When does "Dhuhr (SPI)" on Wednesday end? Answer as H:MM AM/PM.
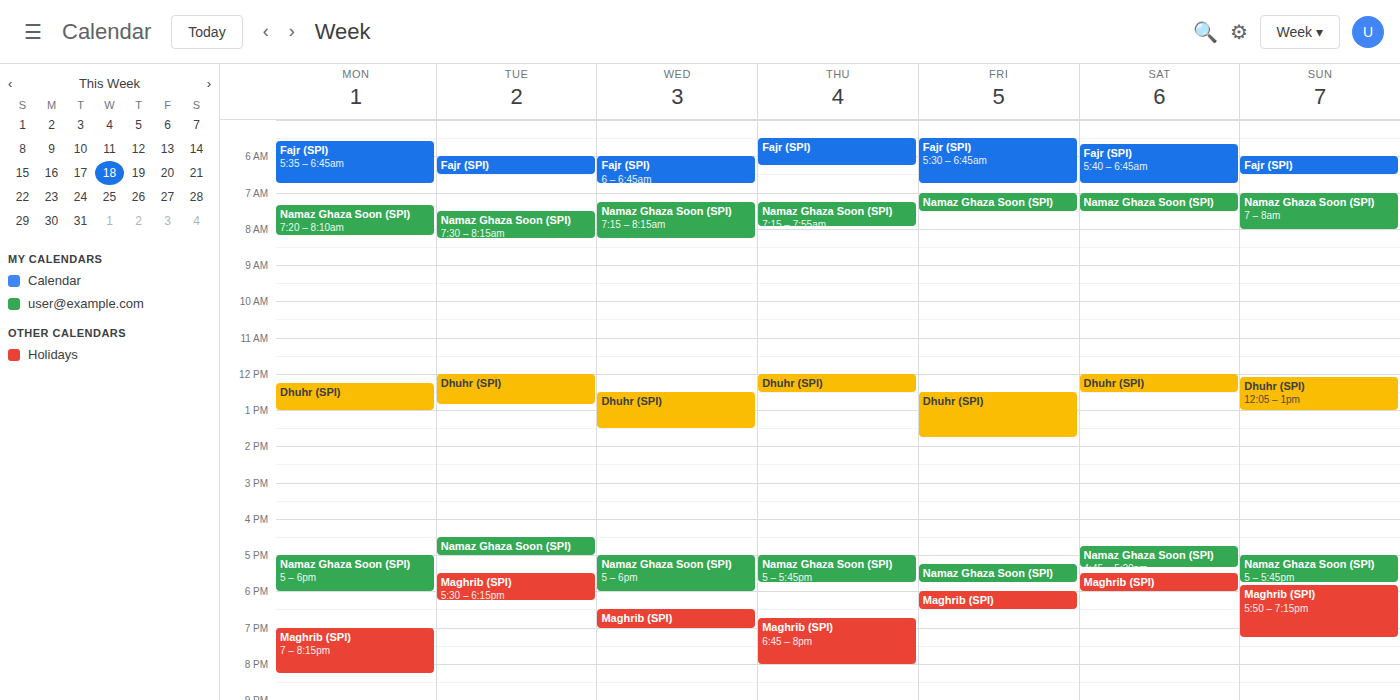
1:30 PM